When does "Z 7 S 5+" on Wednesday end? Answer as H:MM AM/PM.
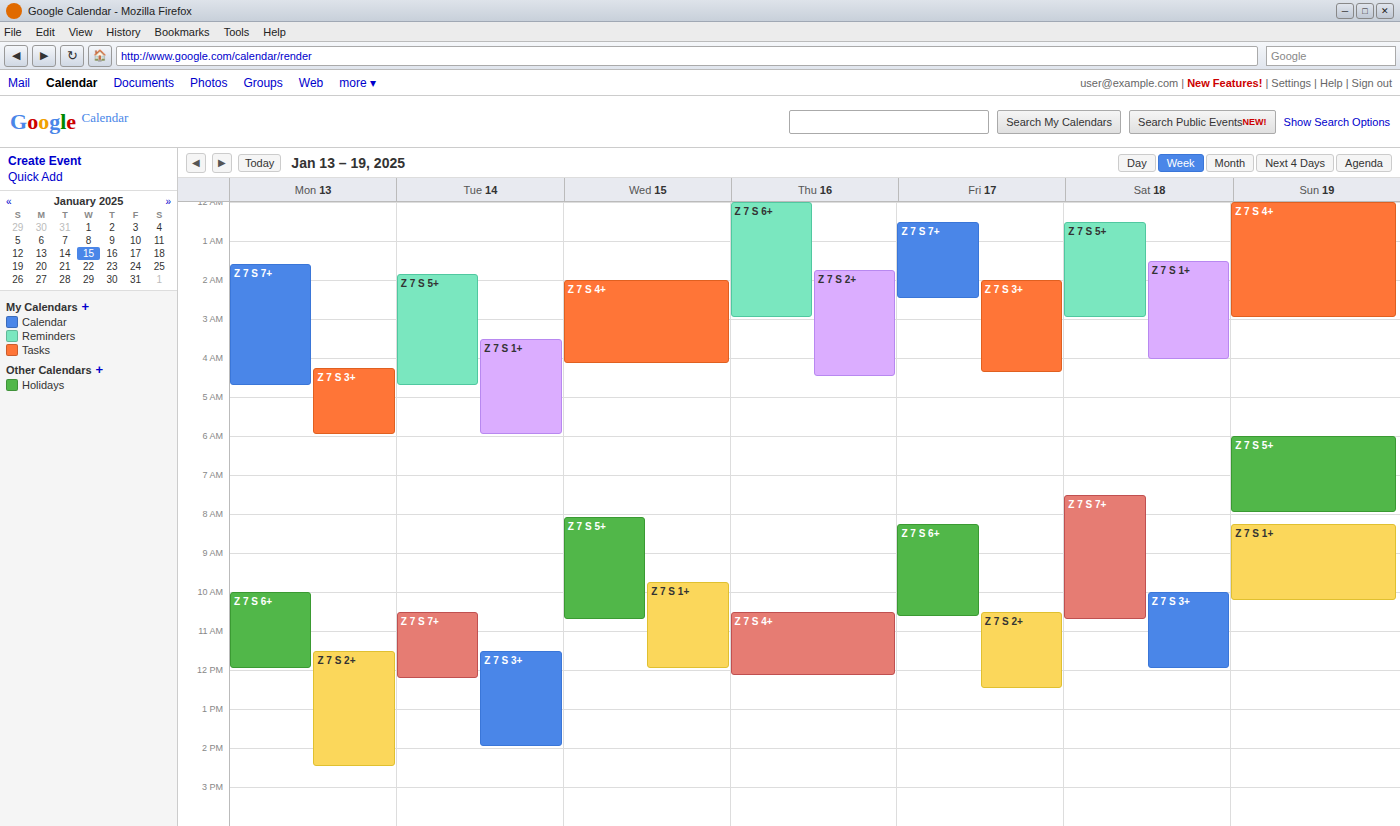
10:45 AM